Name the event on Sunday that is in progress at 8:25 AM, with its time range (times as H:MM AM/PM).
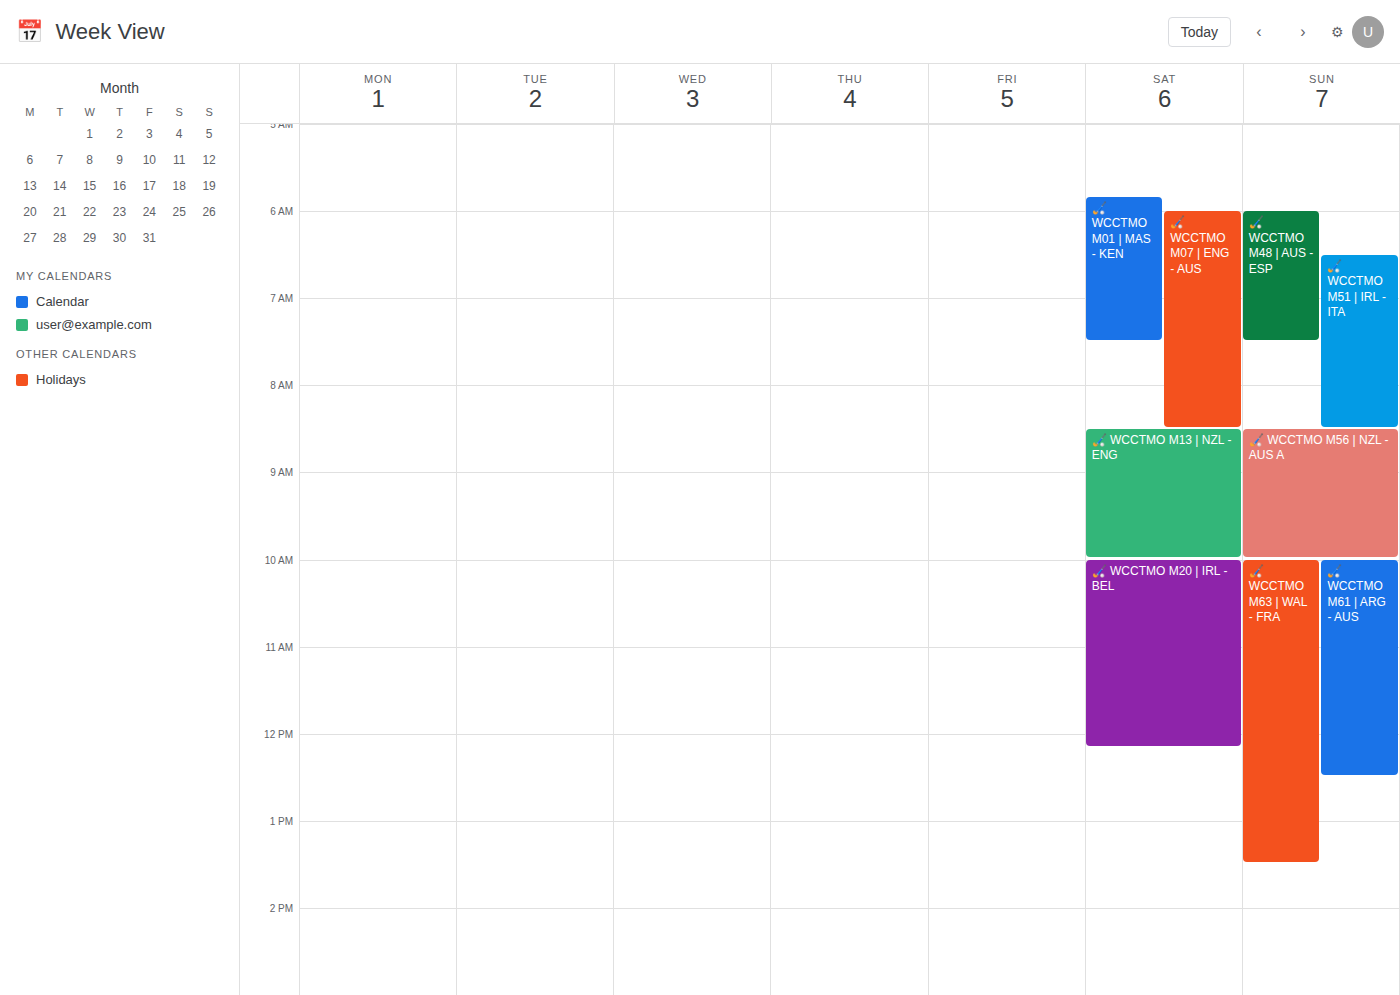
"🏑 WCCTMO M51 | IRL - ITA", 6:30 AM to 8:30 AM